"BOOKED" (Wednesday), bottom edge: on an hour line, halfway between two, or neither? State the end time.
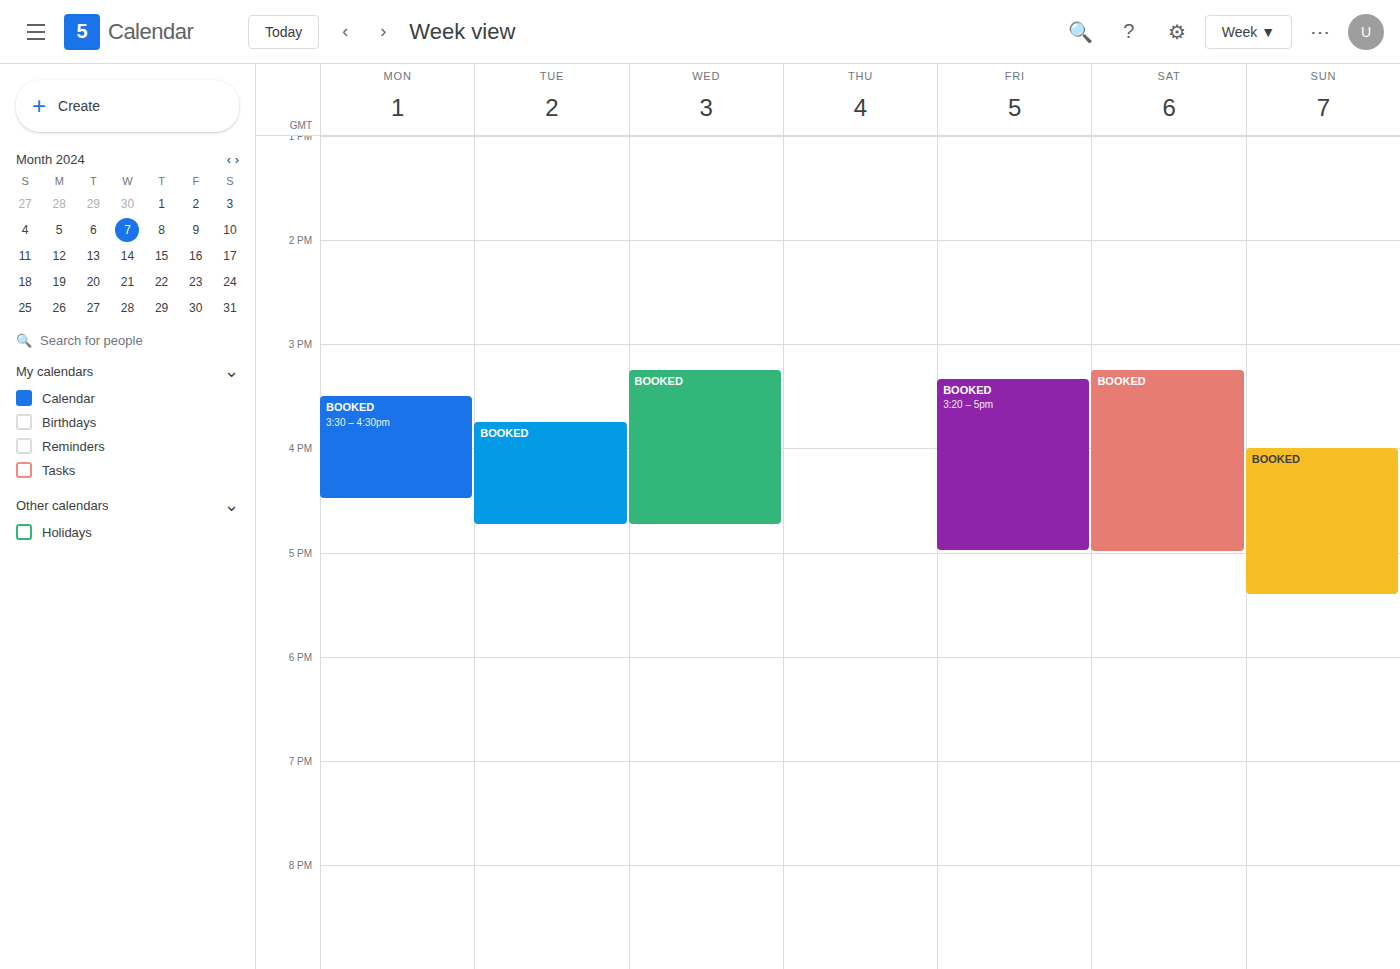
4:45 PM -- neither: three quarters of the way from the 4 PM line to the 5 PM line.